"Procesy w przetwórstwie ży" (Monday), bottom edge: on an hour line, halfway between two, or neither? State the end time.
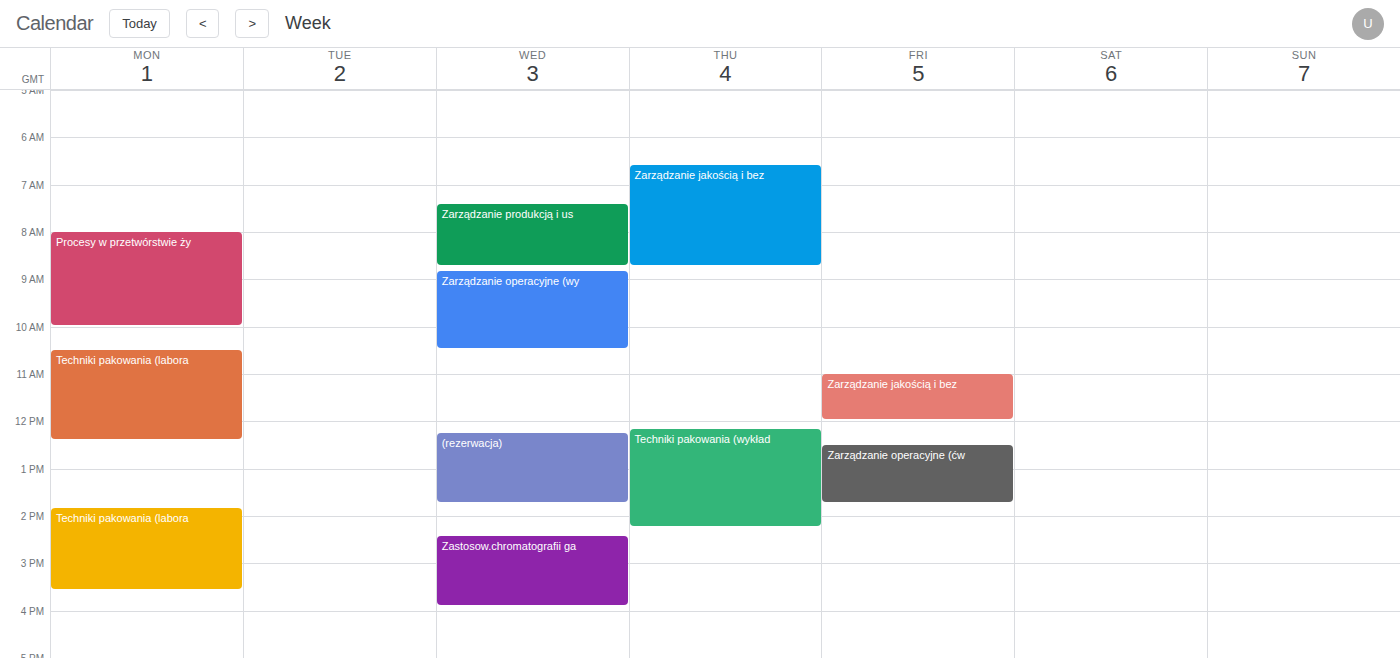
10:00 AM -- exactly on the 10 AM line.